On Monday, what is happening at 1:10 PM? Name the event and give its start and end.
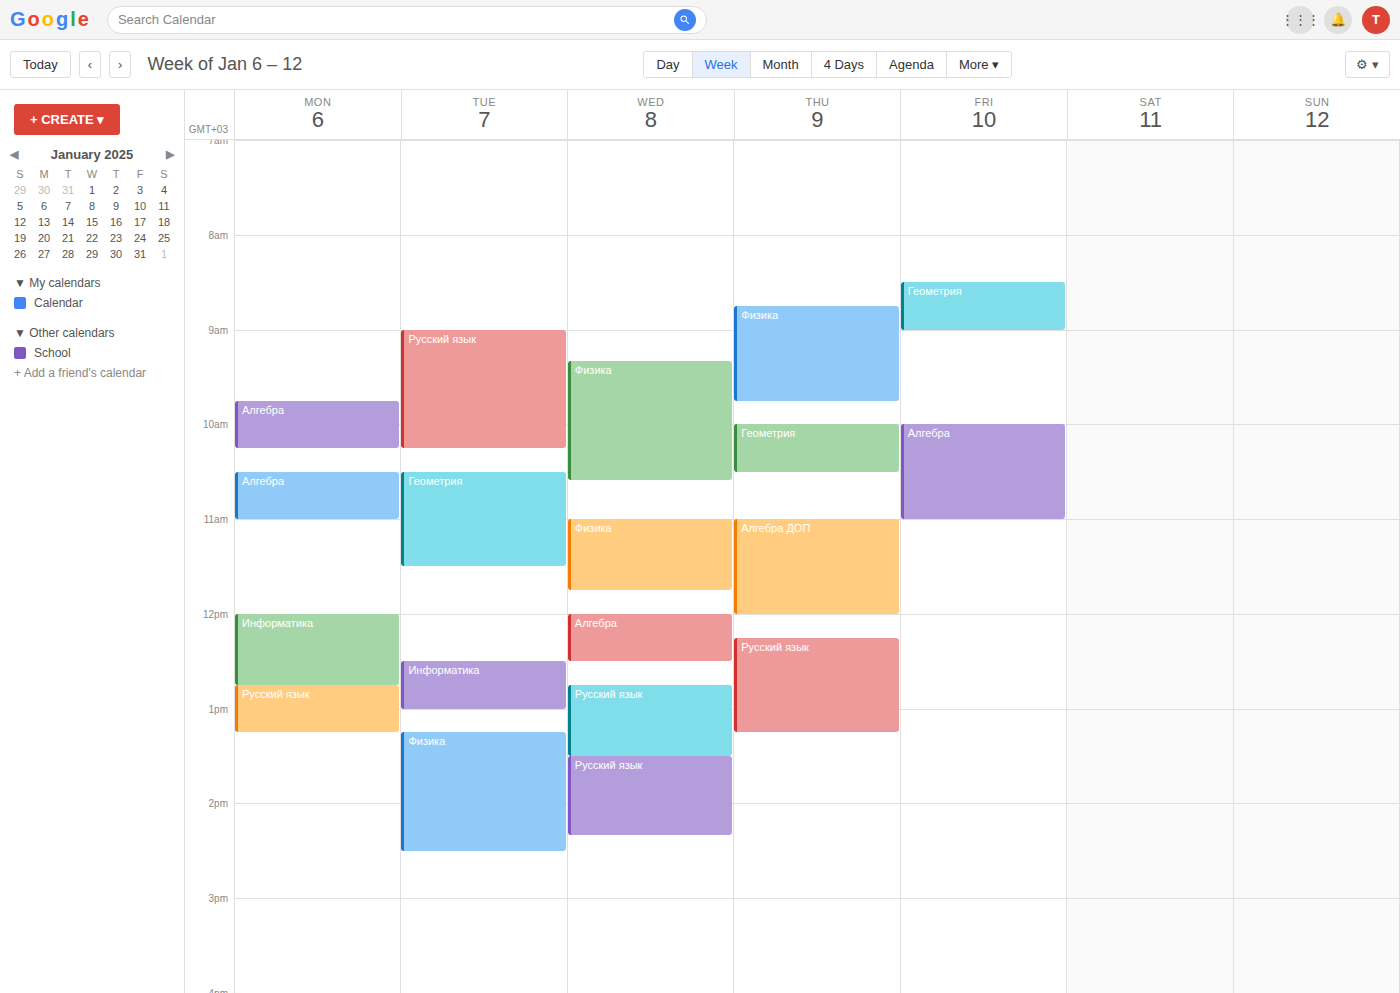
"Русский язык", 12:45 PM to 1:15 PM